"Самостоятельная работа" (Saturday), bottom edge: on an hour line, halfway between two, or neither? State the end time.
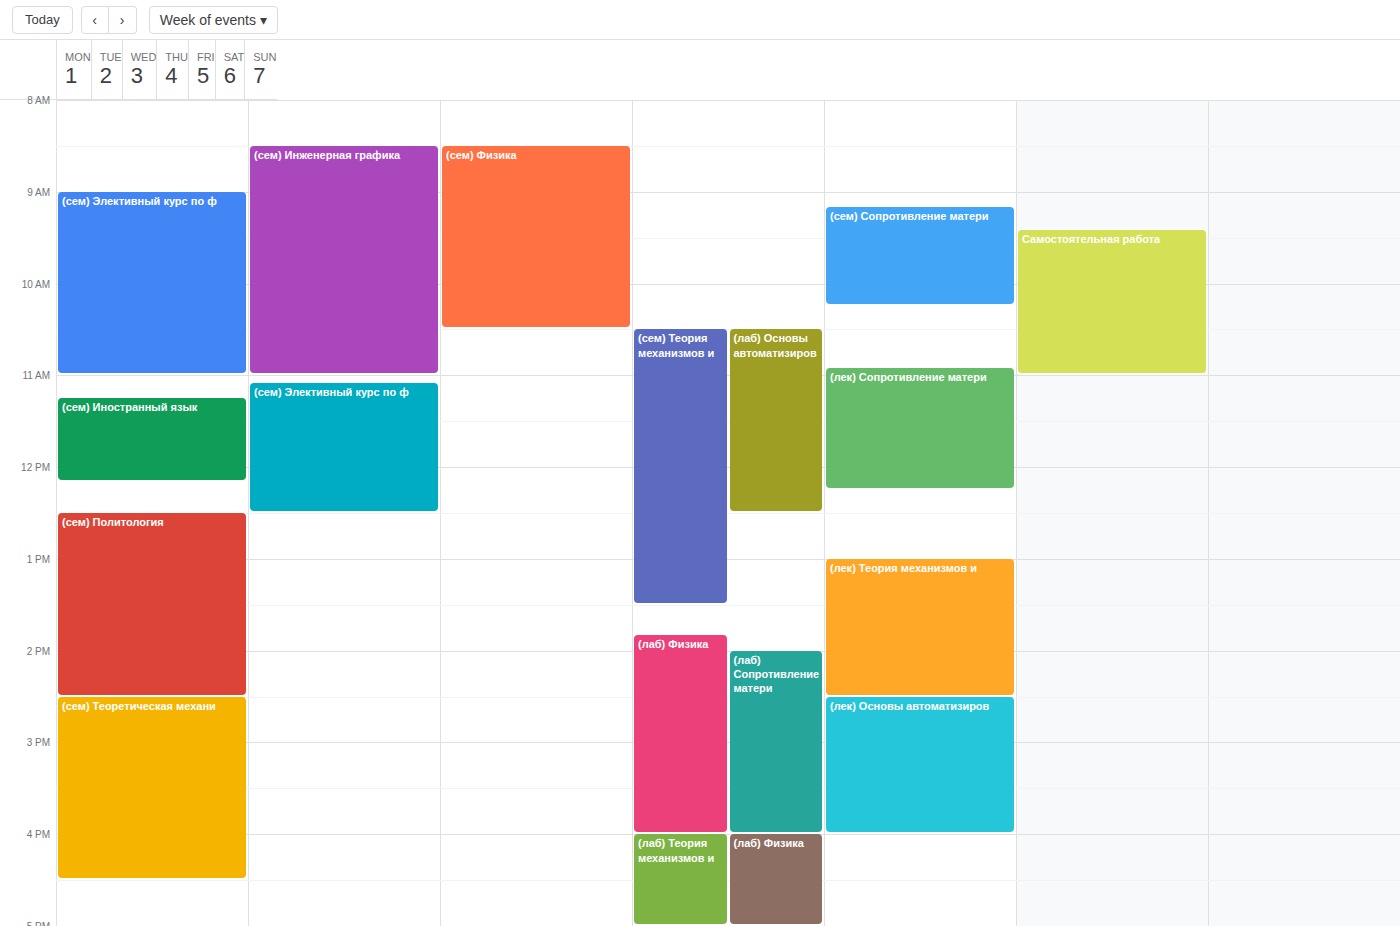
11:00 -- exactly on the 11:00 line.